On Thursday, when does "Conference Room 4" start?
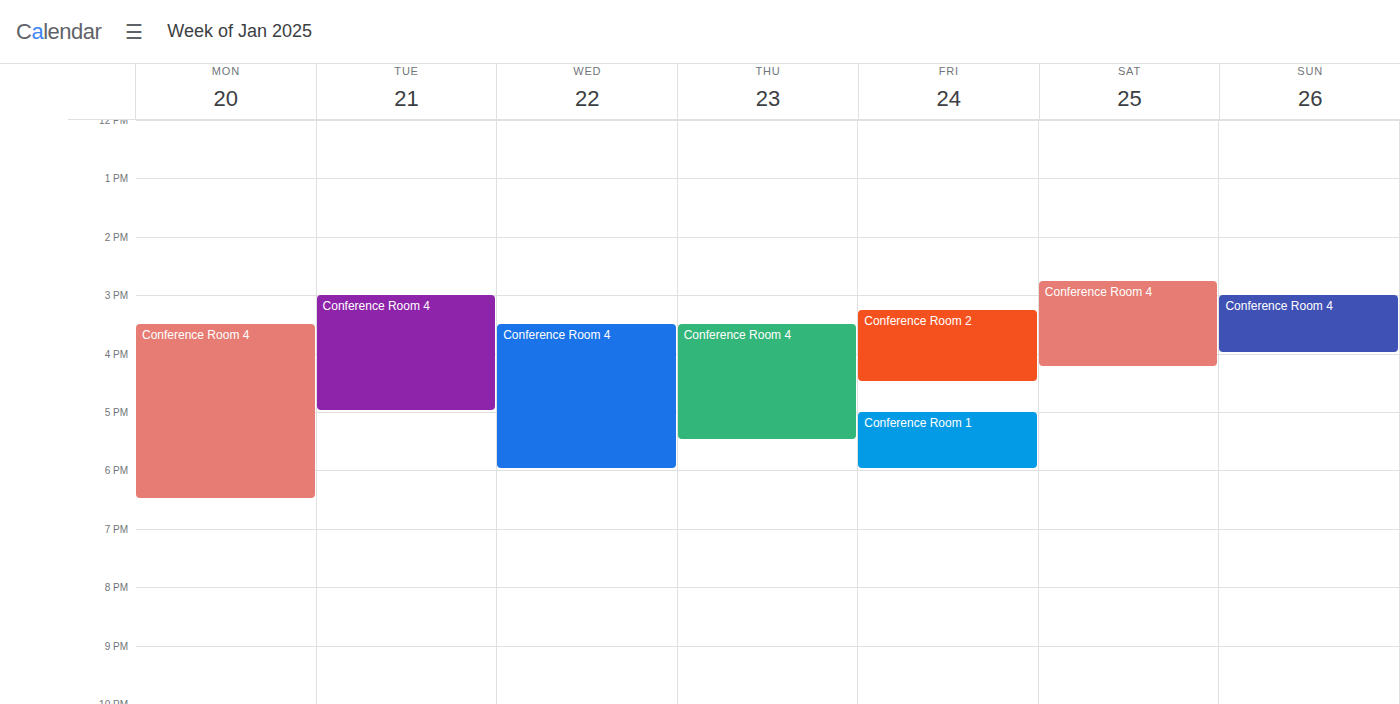
15:30